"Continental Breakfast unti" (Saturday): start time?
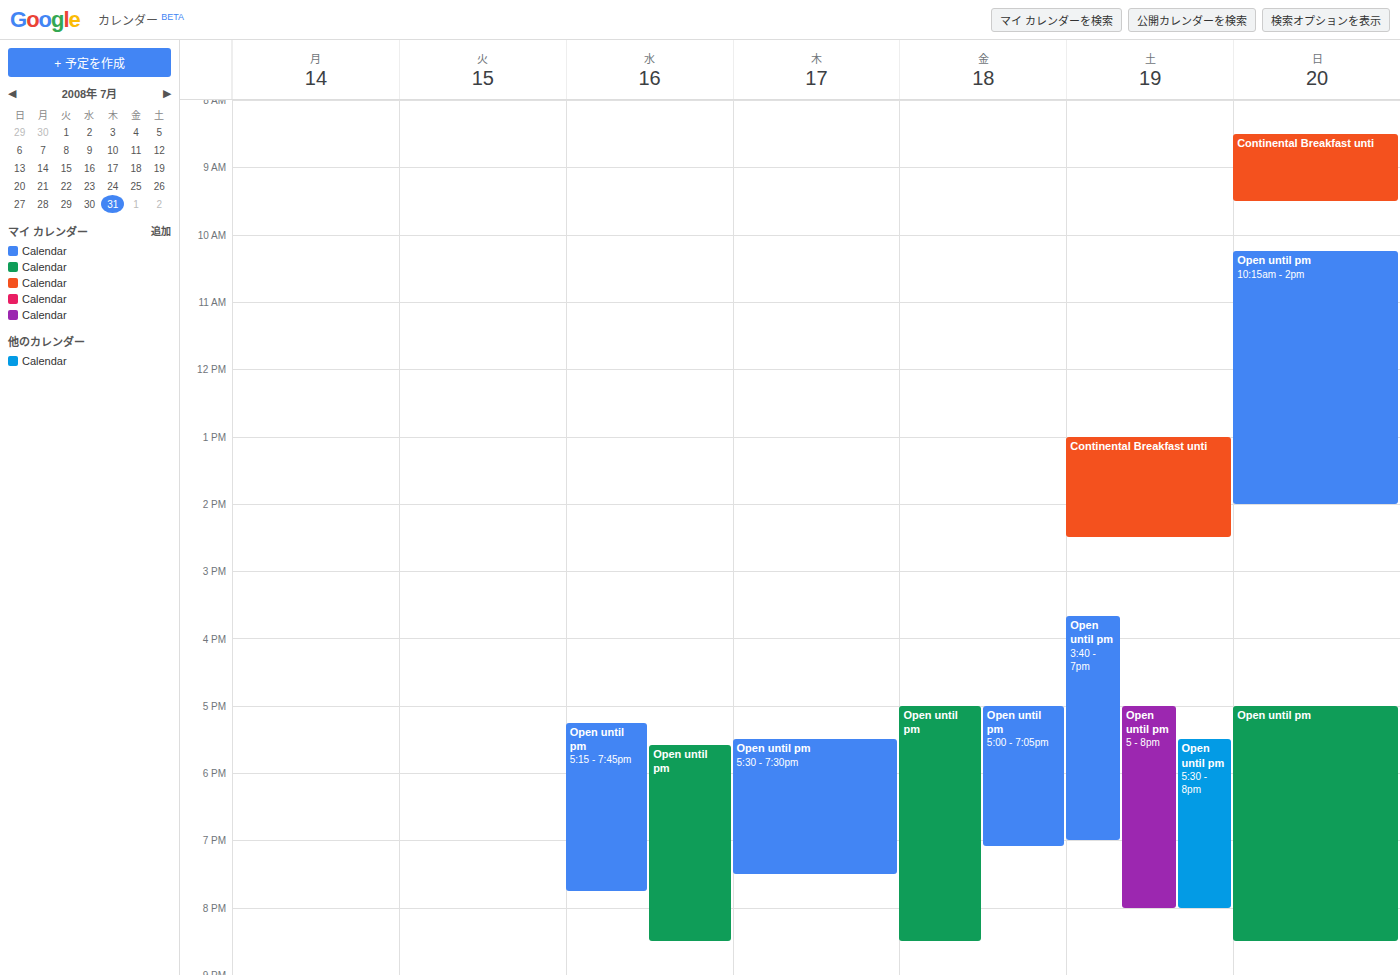
1:00 PM